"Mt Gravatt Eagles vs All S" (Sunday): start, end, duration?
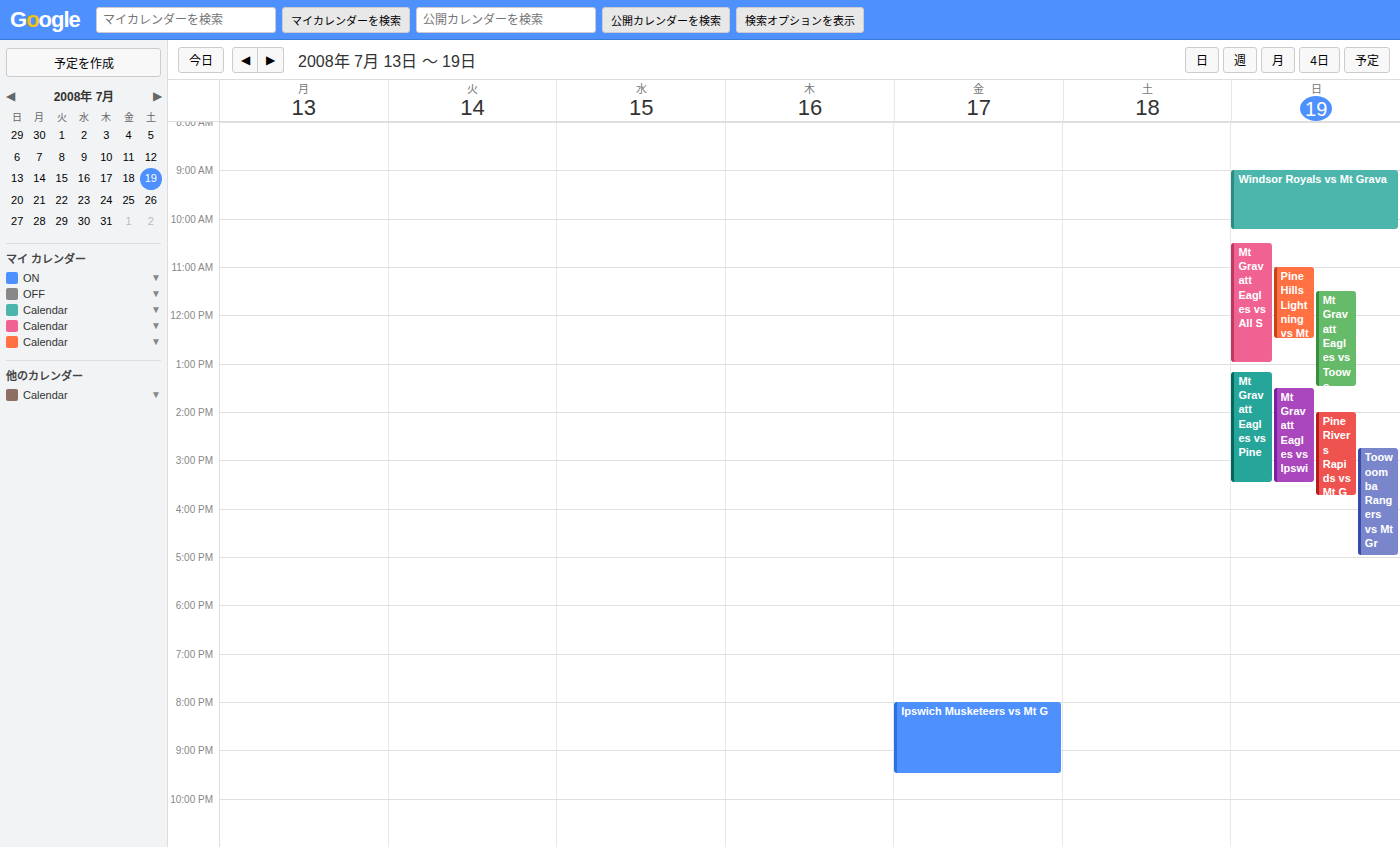
10:30 AM to 1:00 PM, 2 hours 30 minutes